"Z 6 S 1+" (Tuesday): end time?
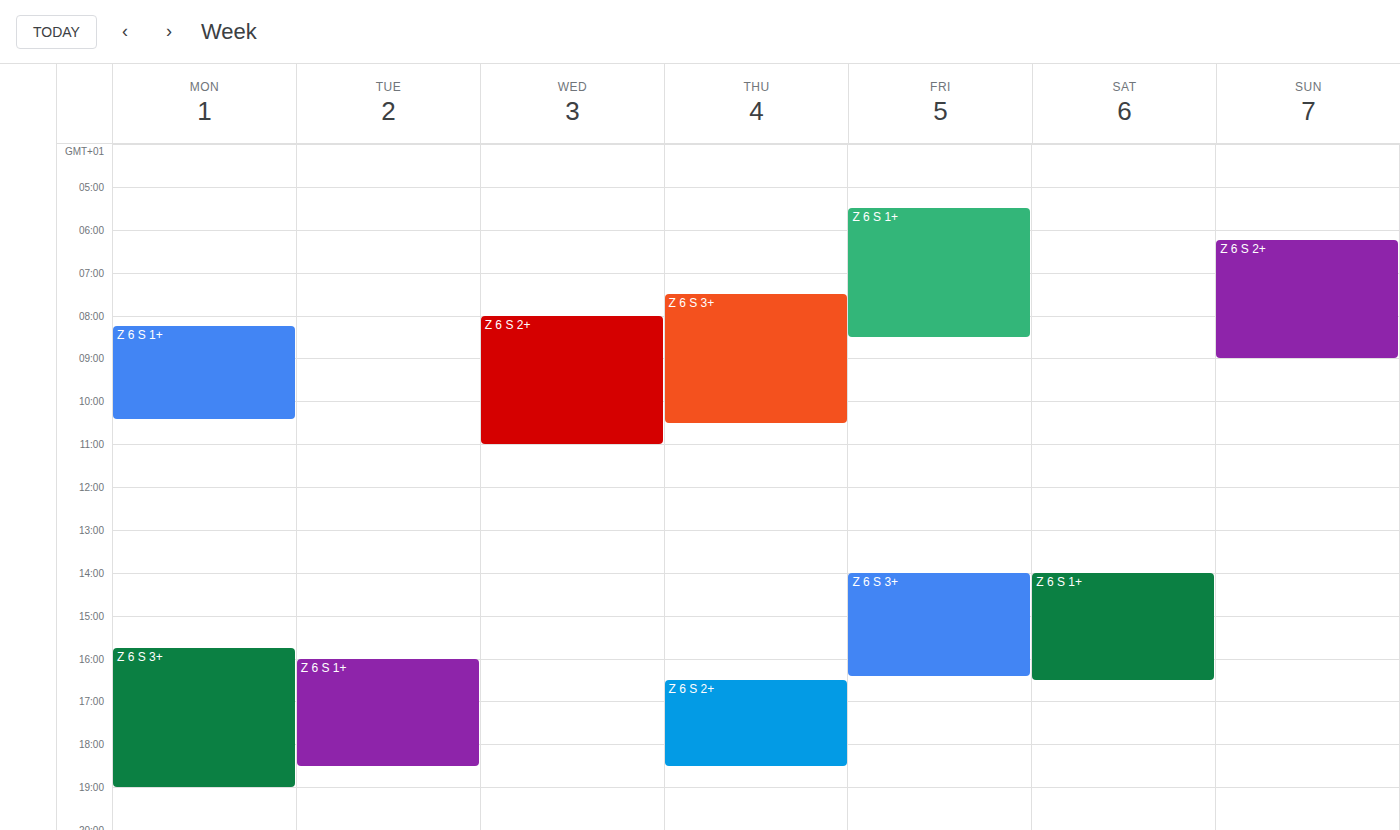
6:30 PM